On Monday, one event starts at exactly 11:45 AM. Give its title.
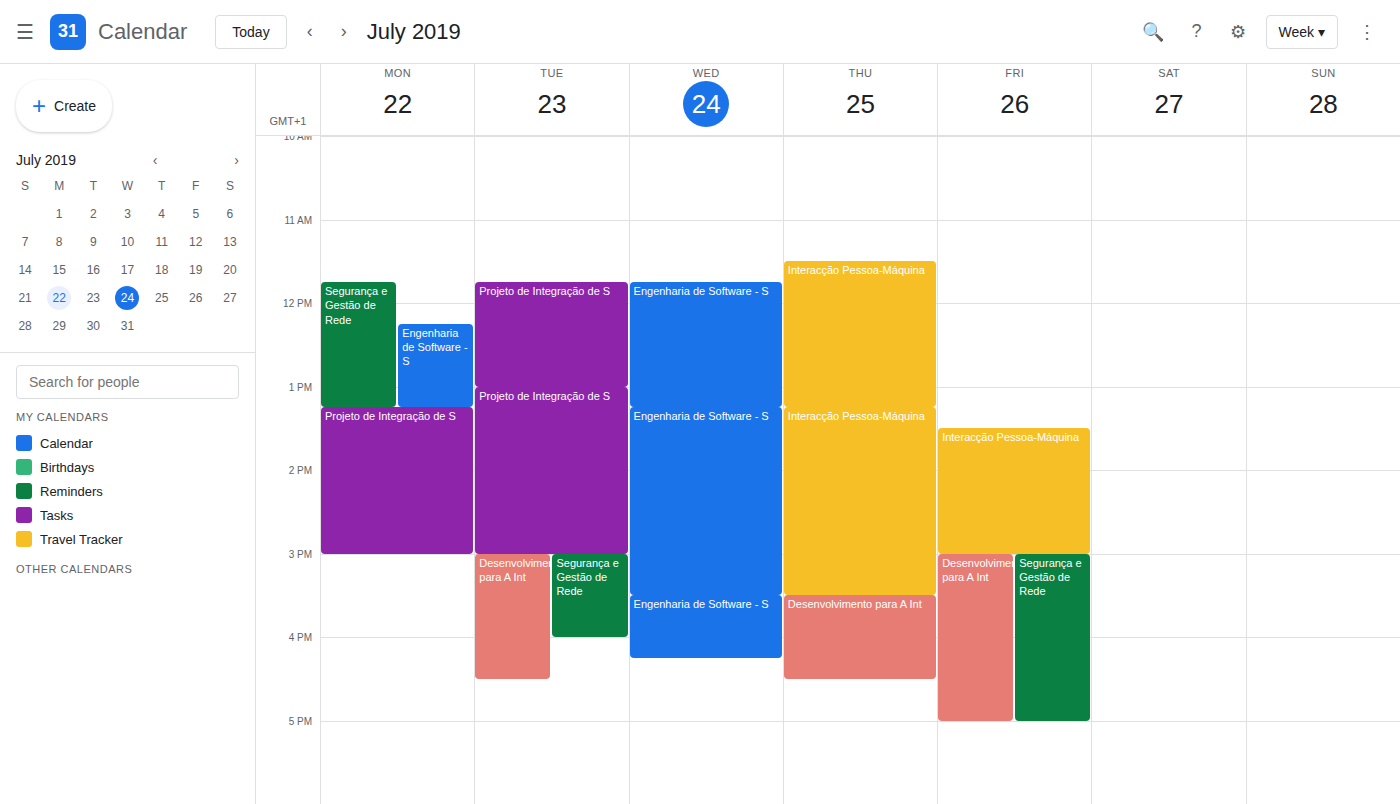
"Segurança e Gestão de Rede"